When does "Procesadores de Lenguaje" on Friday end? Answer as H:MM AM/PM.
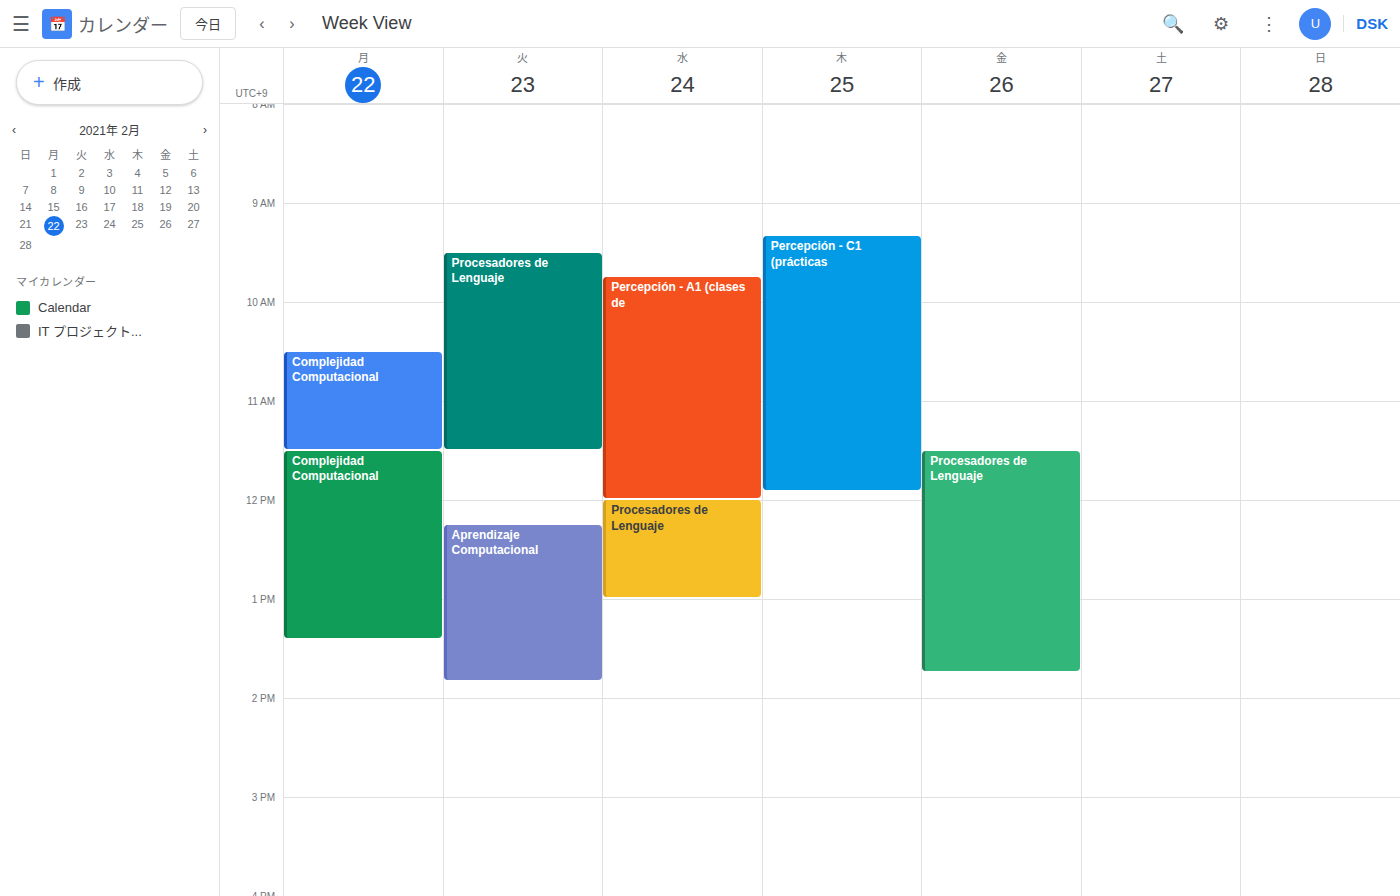
1:45 PM